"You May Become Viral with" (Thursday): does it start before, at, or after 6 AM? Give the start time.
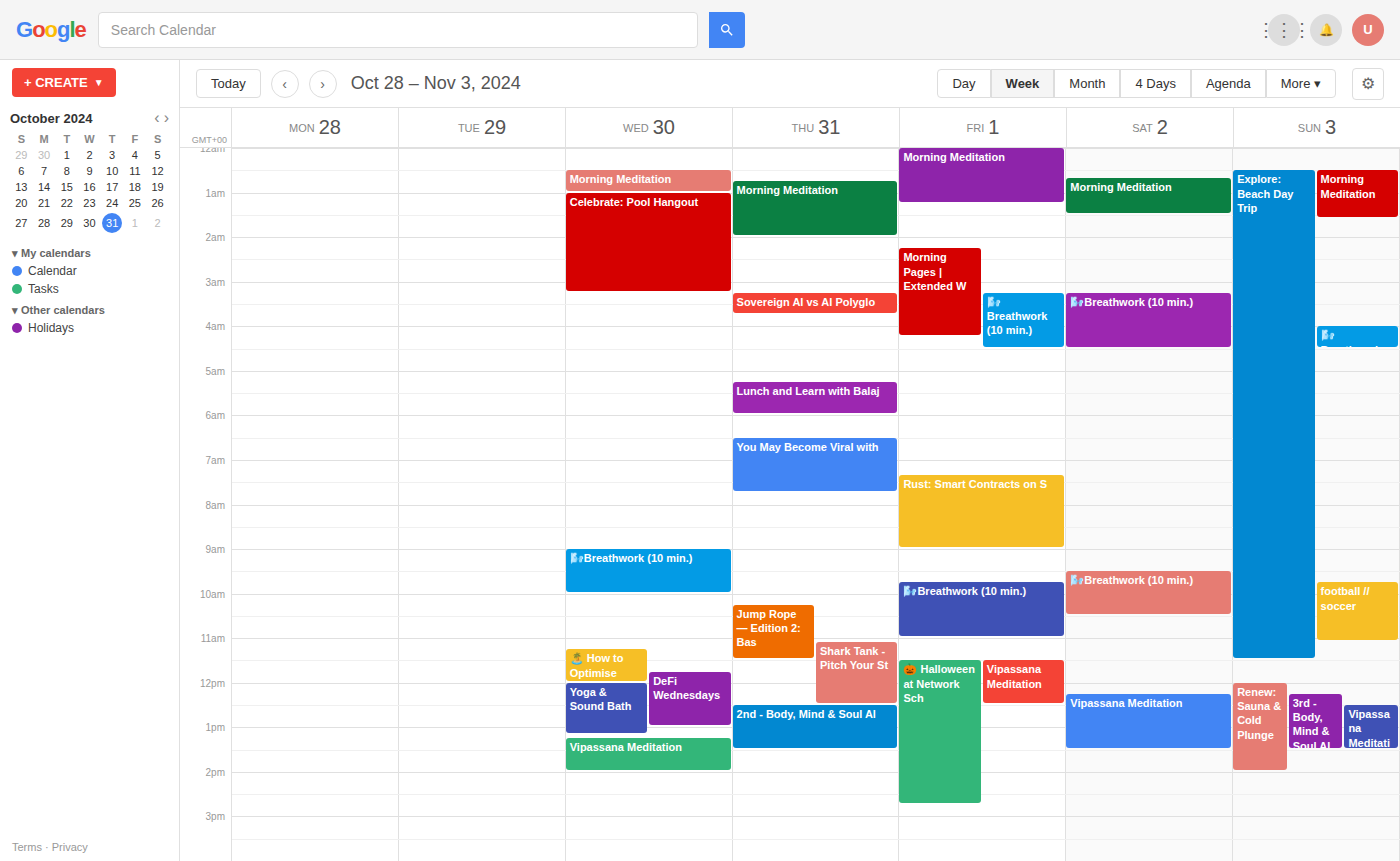
6:30 AM -- after 6 AM, 30 minutes below the 6 AM line.